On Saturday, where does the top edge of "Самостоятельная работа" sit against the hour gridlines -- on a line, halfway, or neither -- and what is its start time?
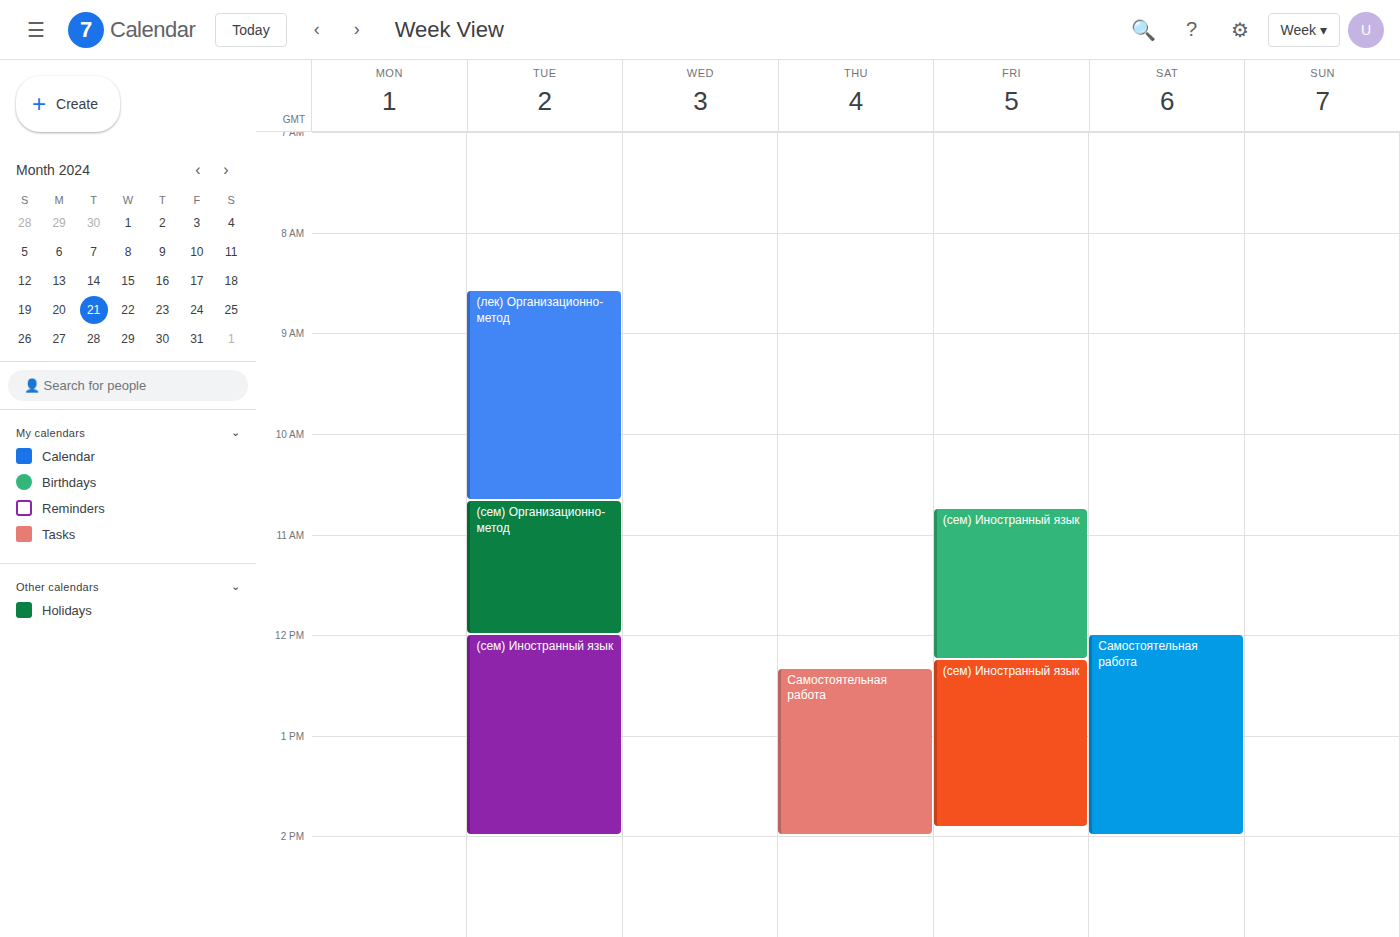
12:00 PM -- exactly on the 12 PM line.